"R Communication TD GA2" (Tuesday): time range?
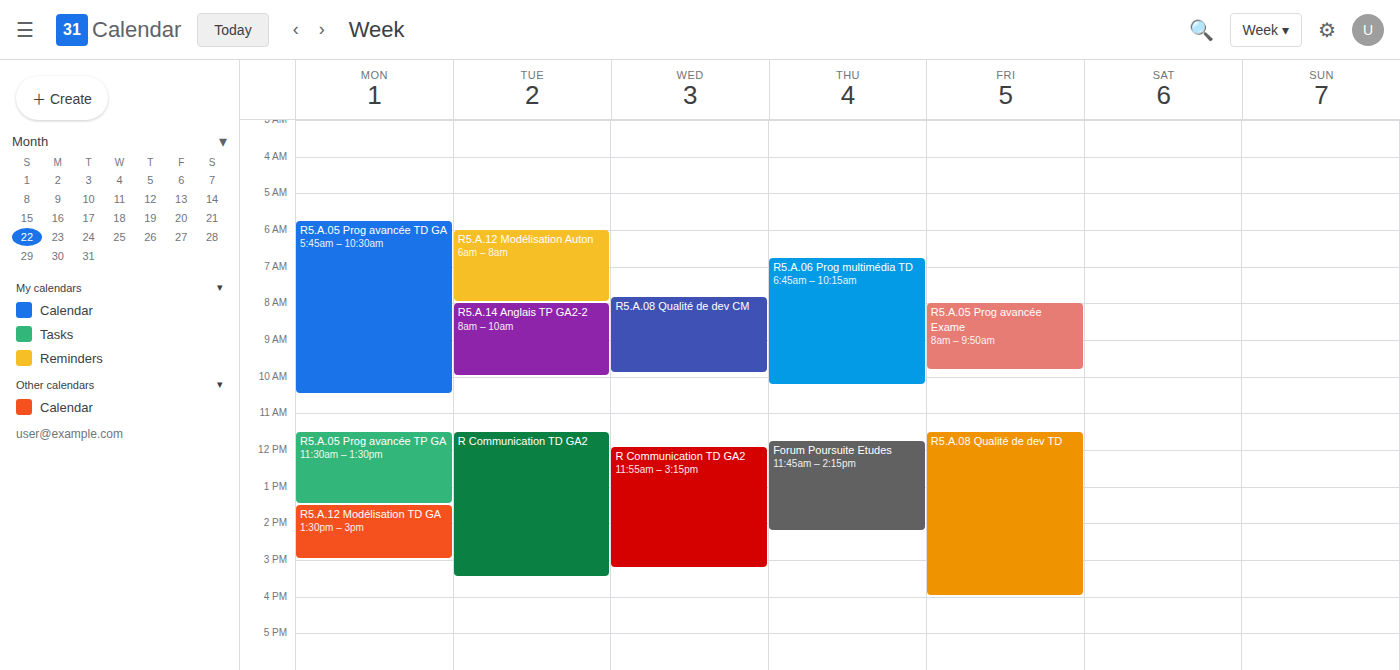
11:30 AM to 3:30 PM